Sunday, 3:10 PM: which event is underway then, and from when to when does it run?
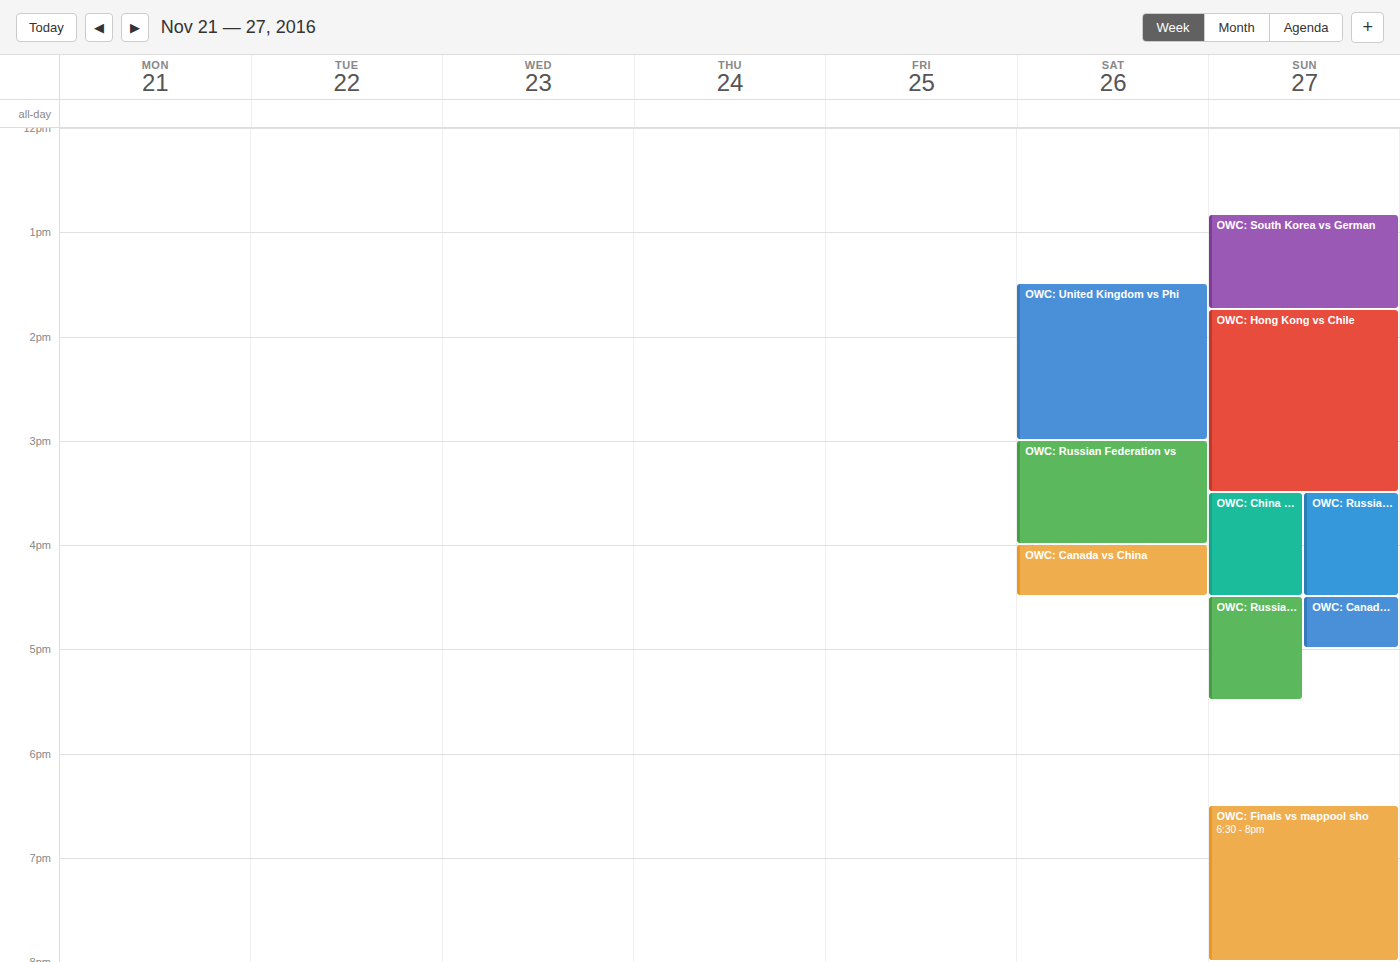
"OWC: Hong Kong vs Chile", 1:45 PM to 3:30 PM